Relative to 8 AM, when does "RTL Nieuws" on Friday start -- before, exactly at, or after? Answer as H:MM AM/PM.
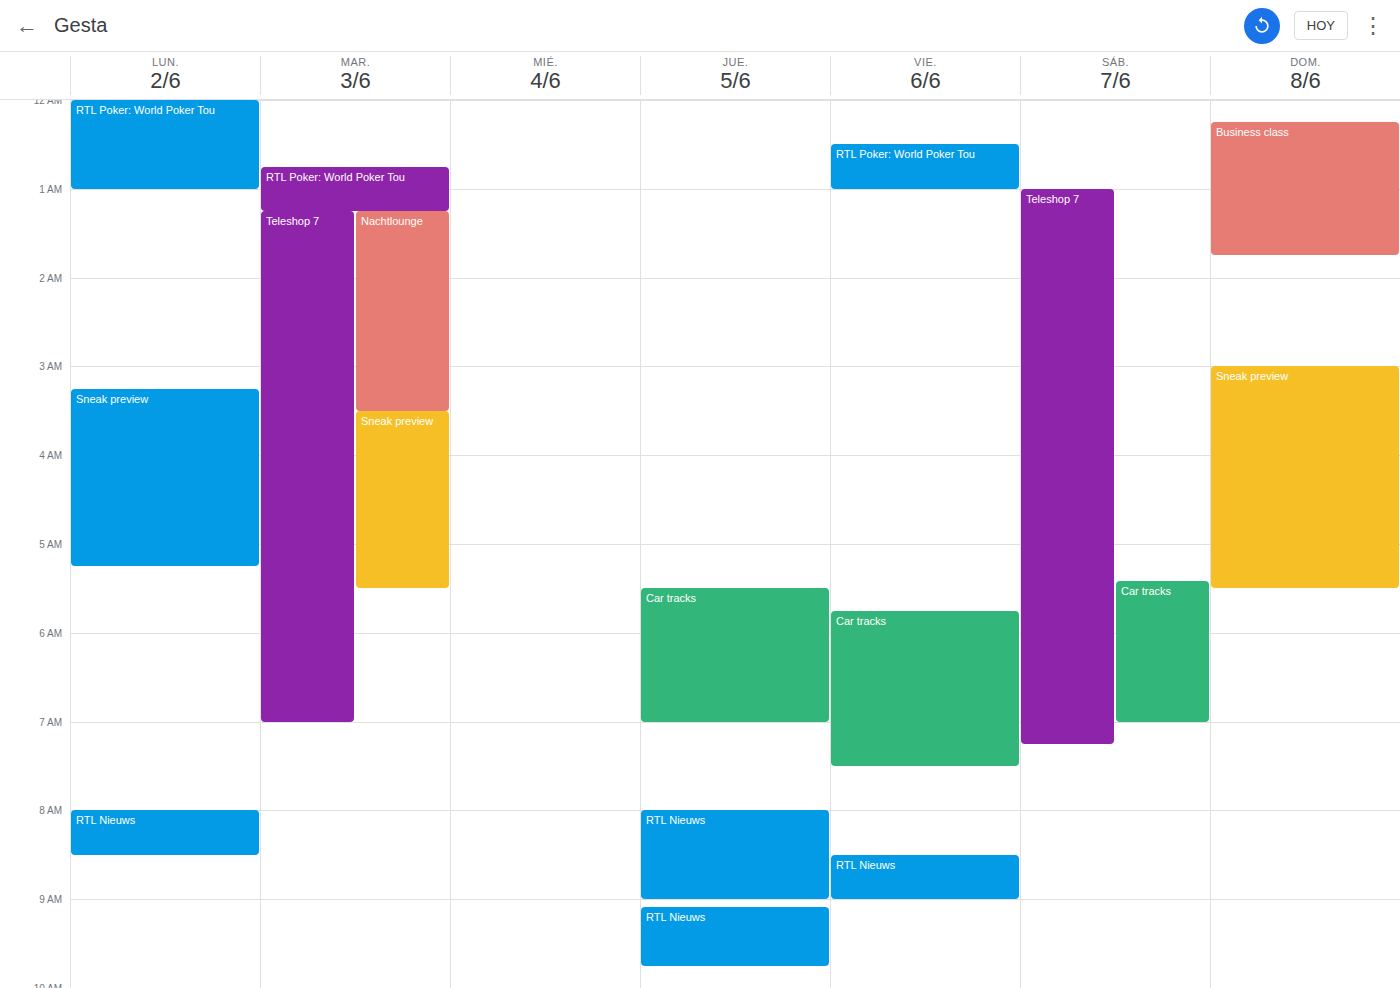
8:30 AM -- after 8 AM, 30 minutes below the 8 AM line.